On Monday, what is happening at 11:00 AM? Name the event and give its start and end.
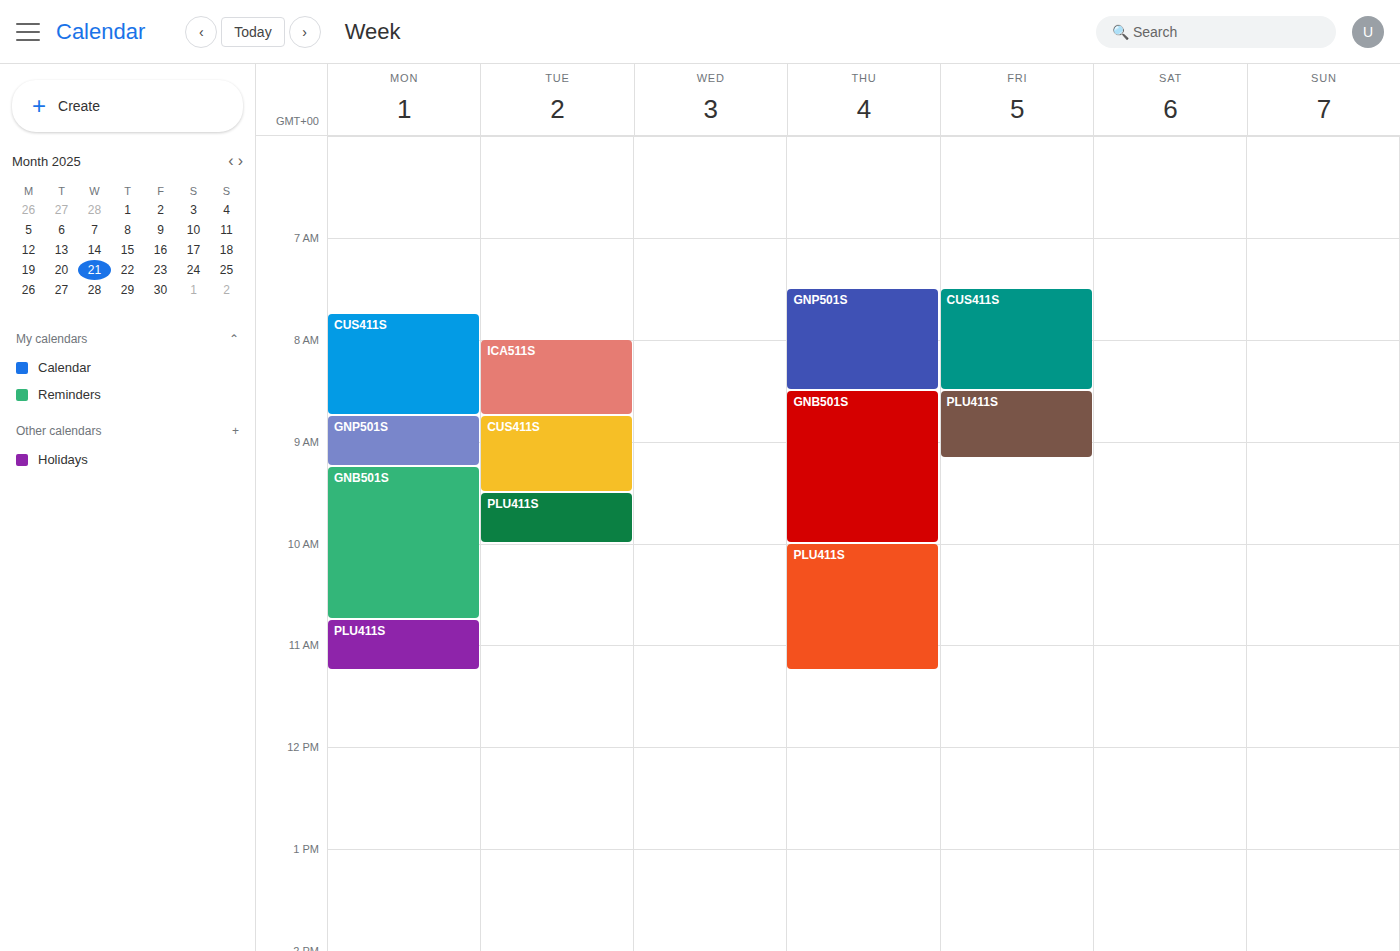
"PLU411S", 10:45 AM to 11:15 AM